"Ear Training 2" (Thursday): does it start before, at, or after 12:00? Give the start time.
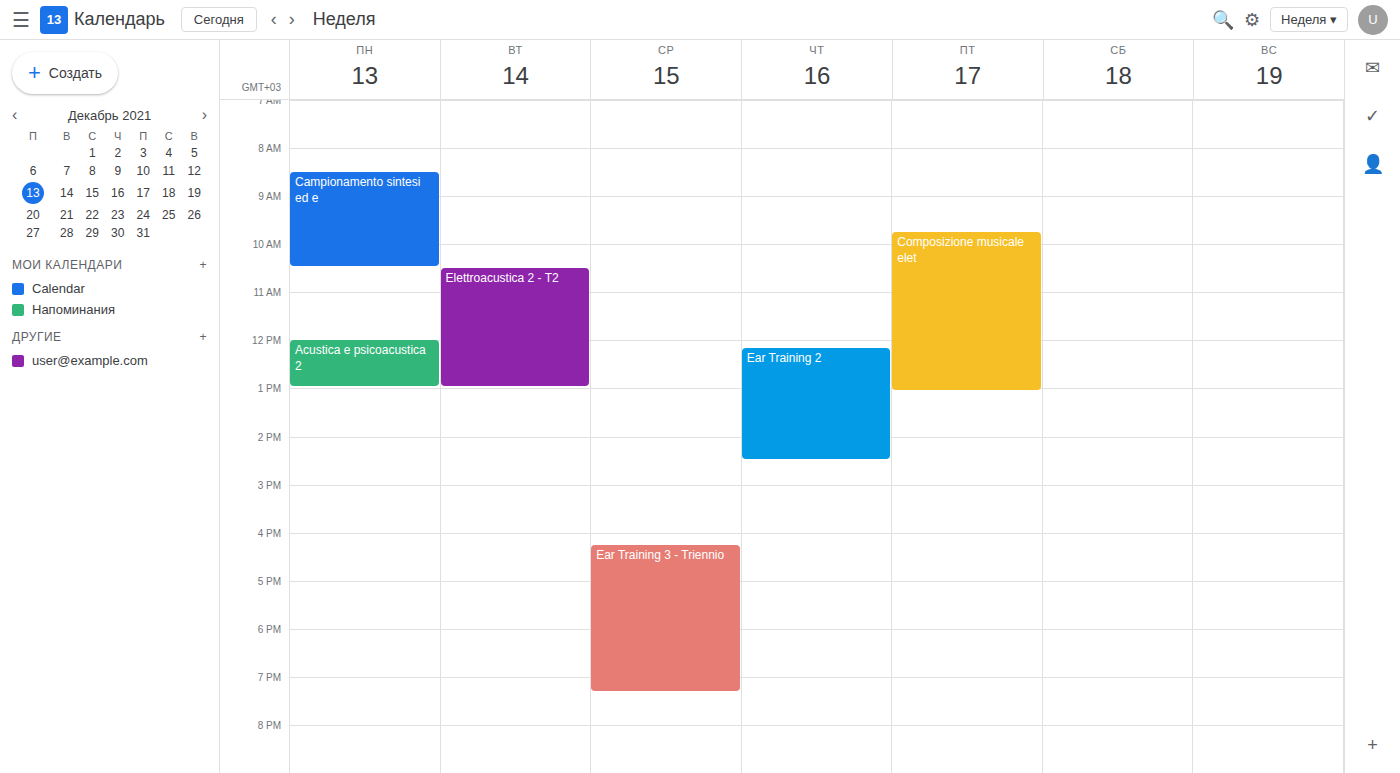
12:10 -- after 12:00, 10 minutes below the 12:00 line.